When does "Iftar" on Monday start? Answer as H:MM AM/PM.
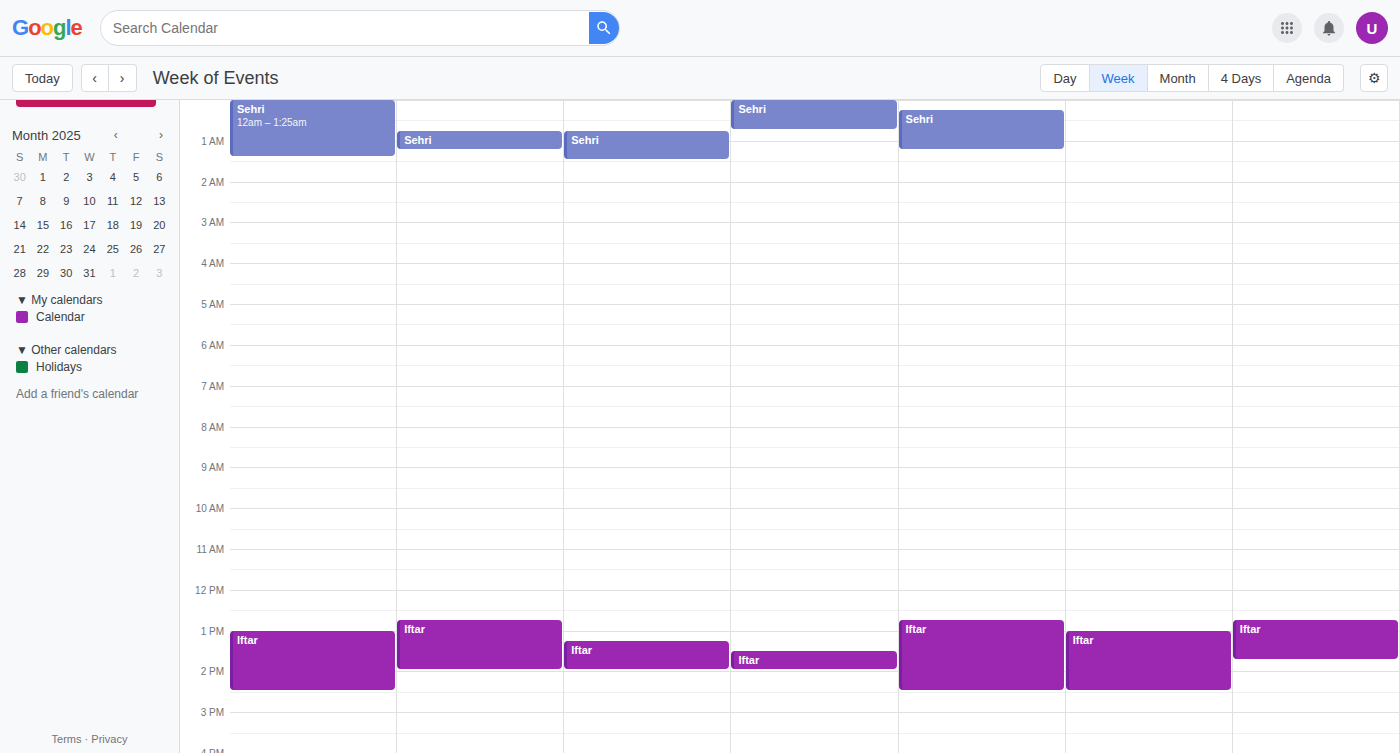
1:00 PM